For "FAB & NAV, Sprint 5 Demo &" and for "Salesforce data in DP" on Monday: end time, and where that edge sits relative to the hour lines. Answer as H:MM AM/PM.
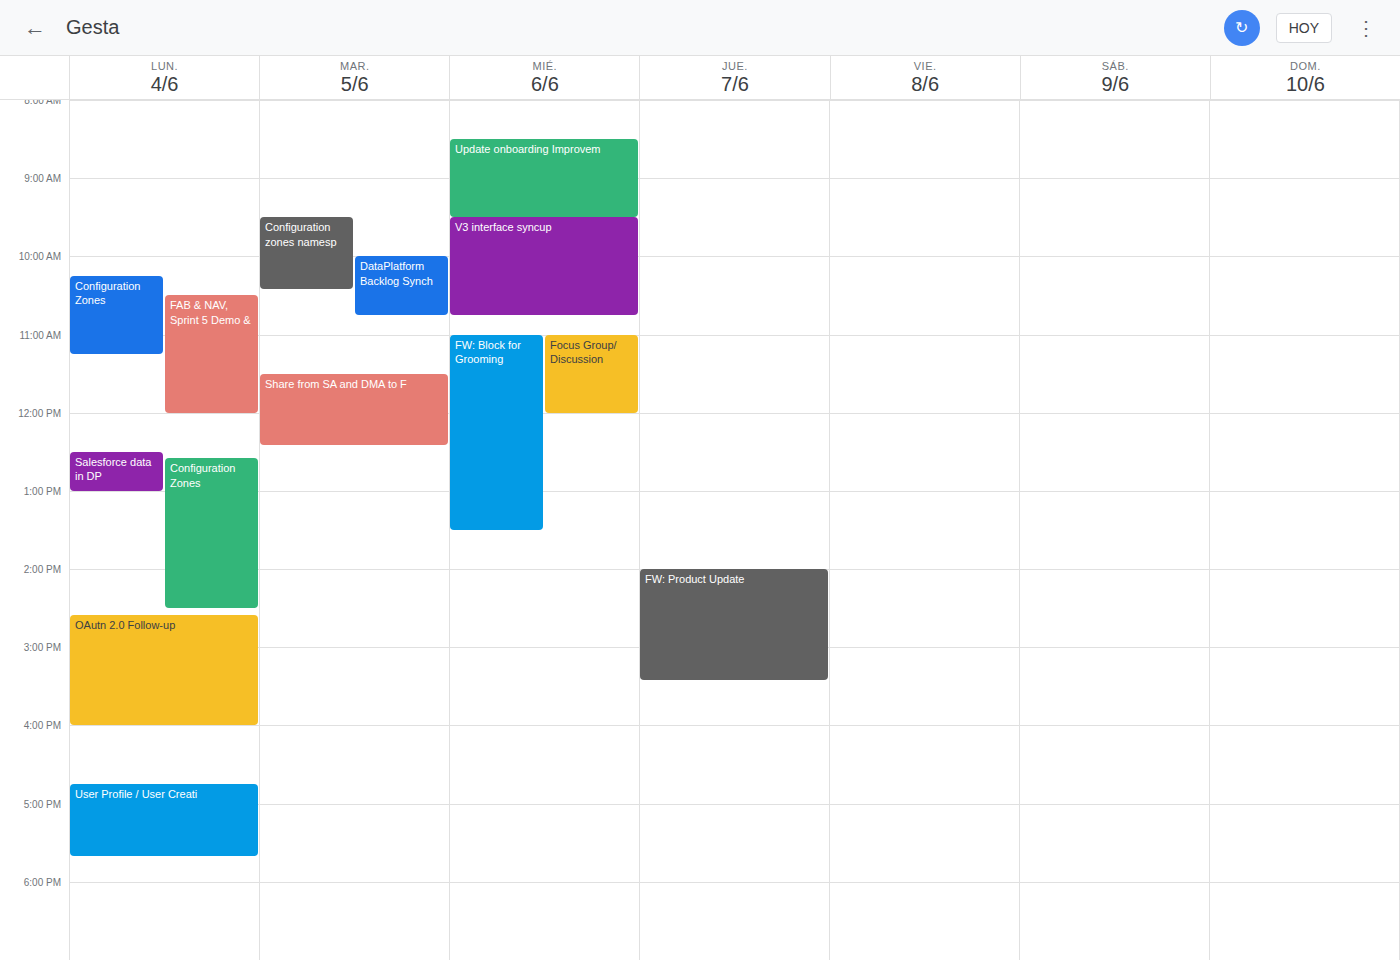
"FAB & NAV, Sprint 5 Demo &": 12:00 PM, exactly on the 12 PM line. "Salesforce data in DP": 1:00 PM, exactly on the 1 PM line.